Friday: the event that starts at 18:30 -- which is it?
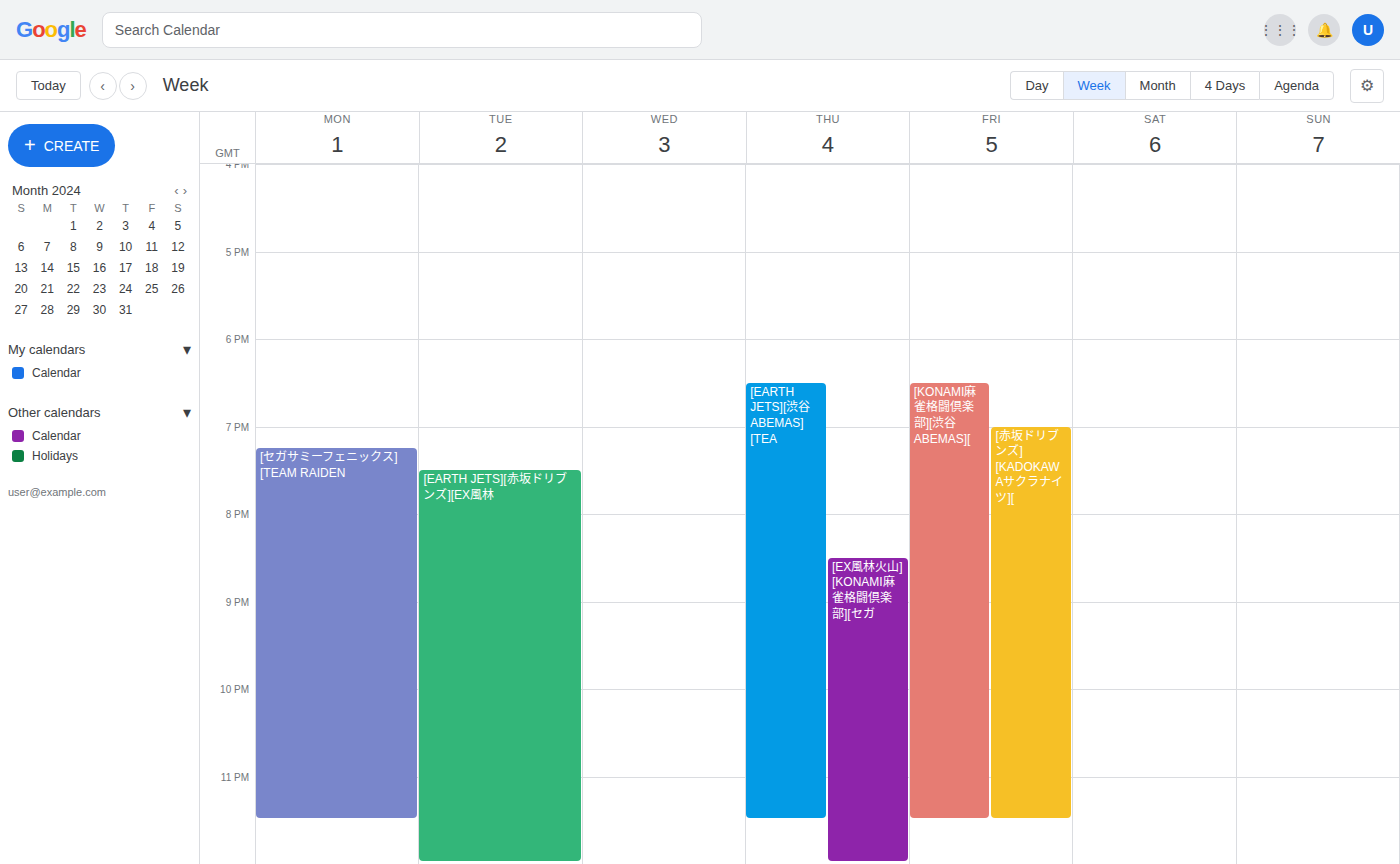
"[KONAMI麻雀格闘倶楽部][渋谷ABEMAS]["